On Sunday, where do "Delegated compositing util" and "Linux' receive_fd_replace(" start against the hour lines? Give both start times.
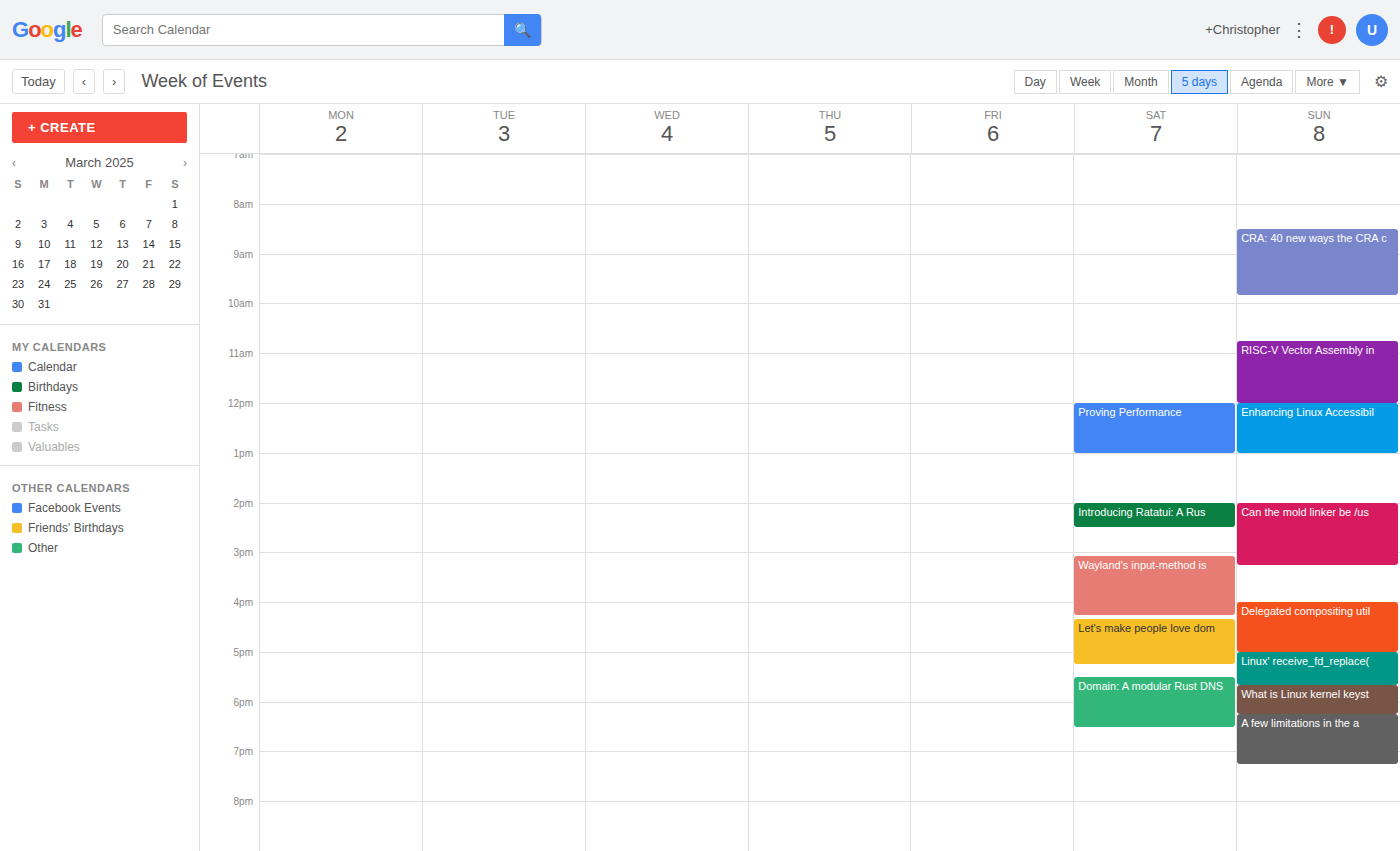
"Delegated compositing util": 4:00 PM, exactly on the 4 PM line. "Linux' receive_fd_replace(": 5:00 PM, exactly on the 5 PM line.